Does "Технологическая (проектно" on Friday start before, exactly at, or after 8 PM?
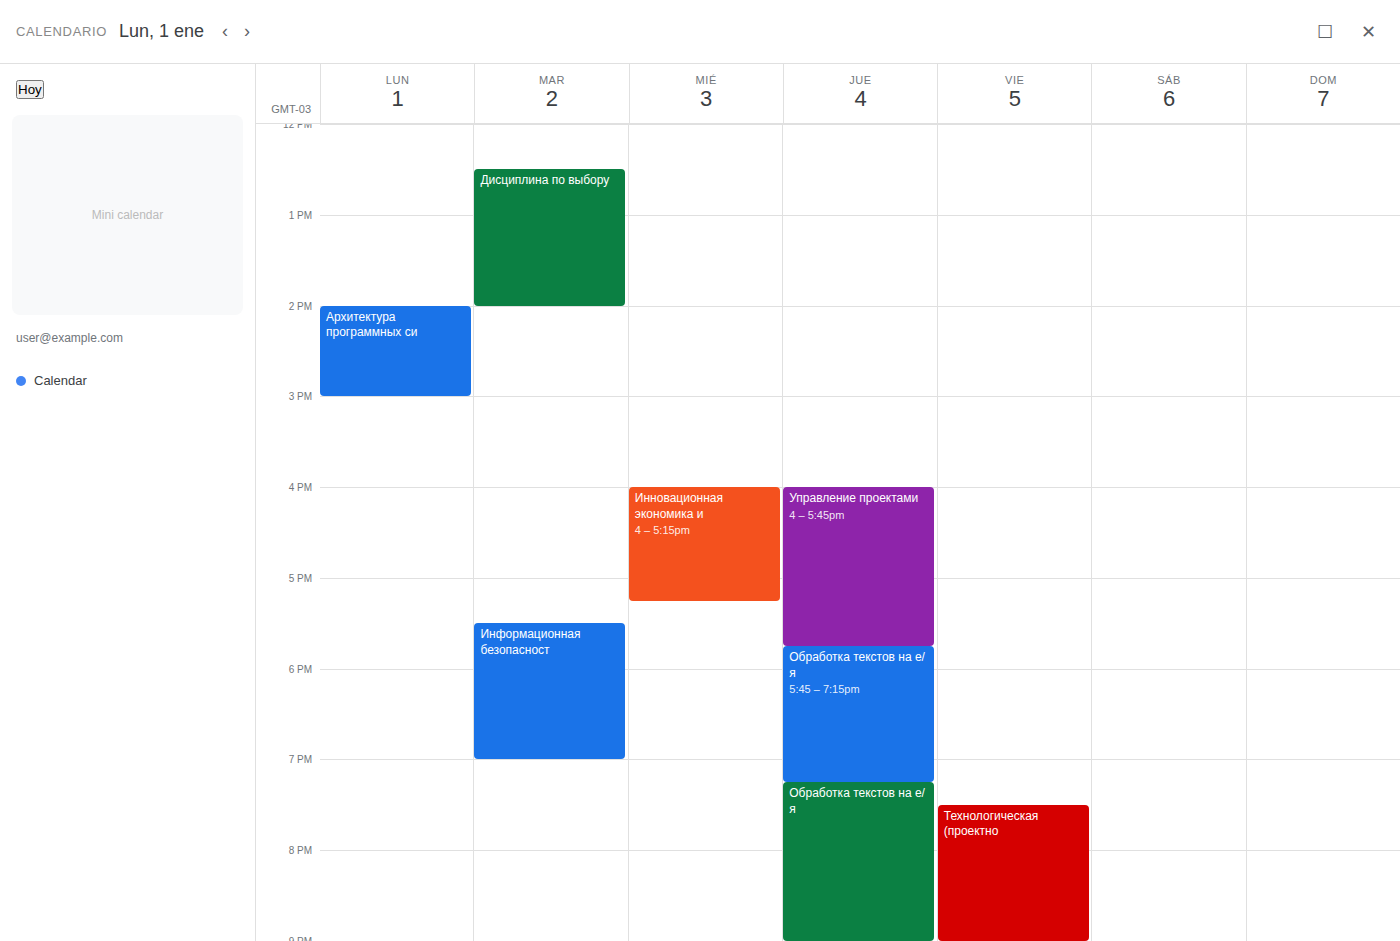
7:30 PM -- before 8 PM, 30 minutes above the 8 PM line.